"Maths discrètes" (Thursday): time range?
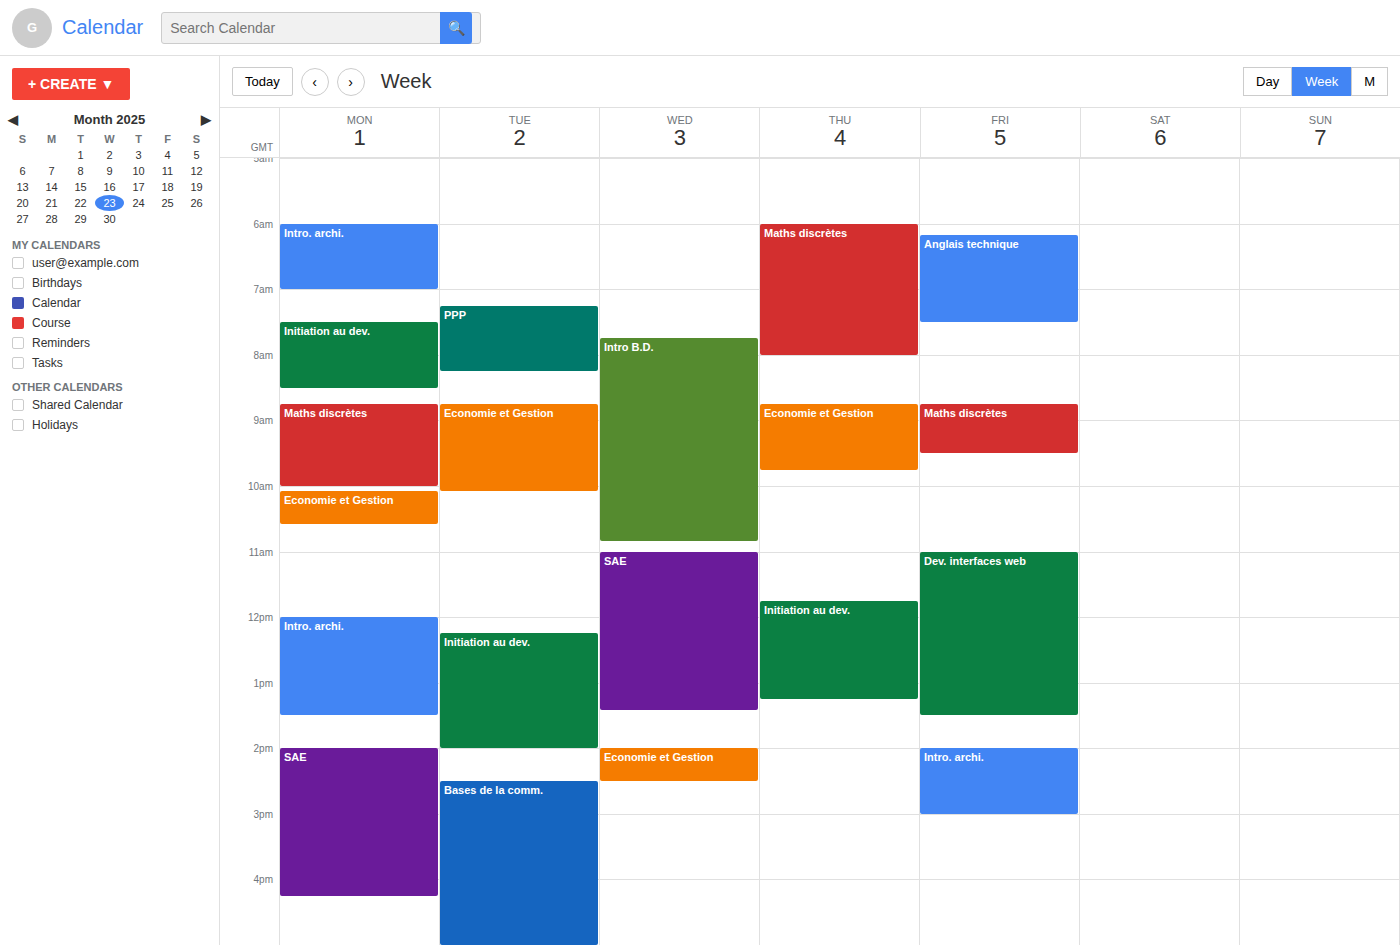
6:00 AM to 8:00 AM